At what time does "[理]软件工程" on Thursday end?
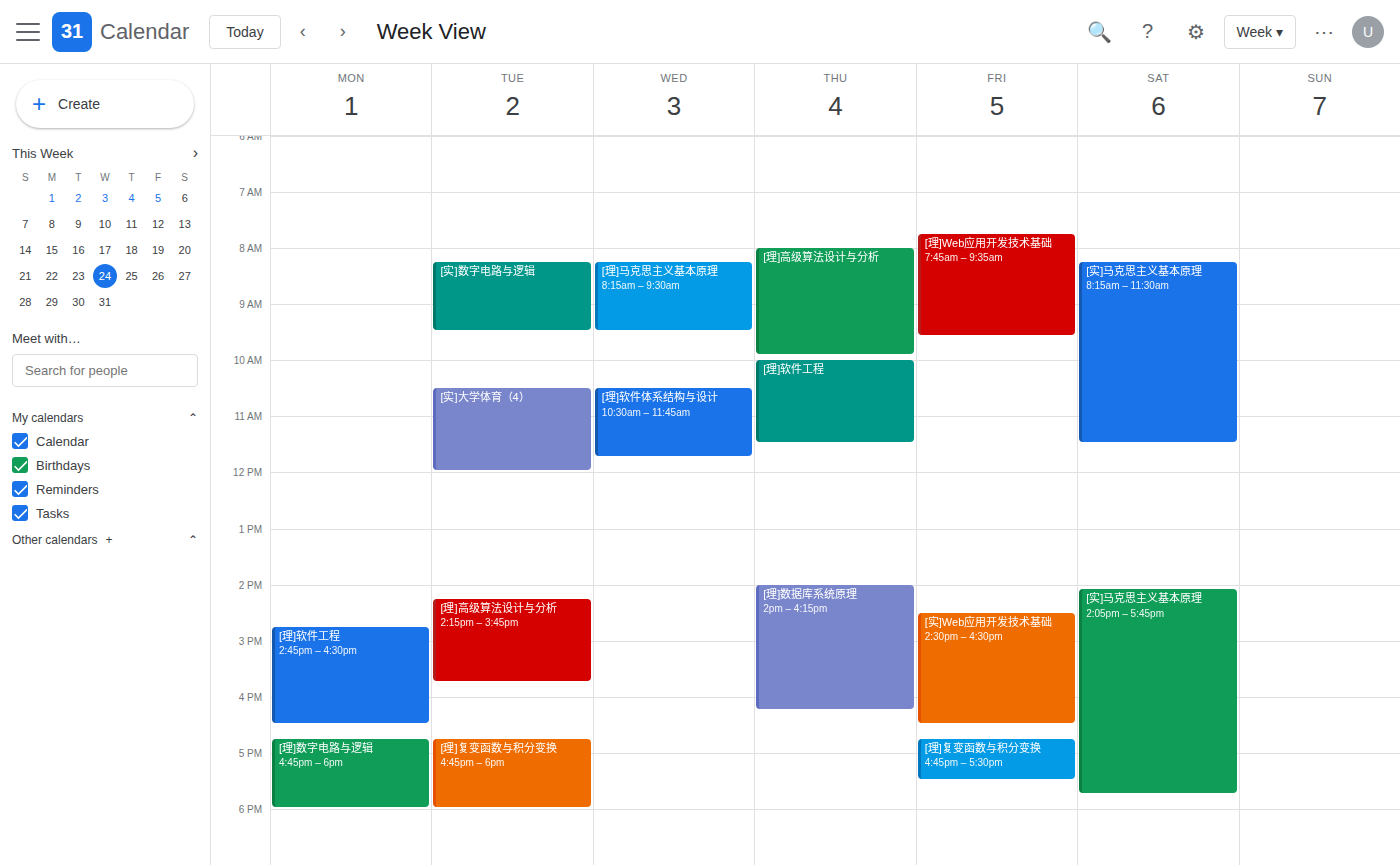
11:30 AM